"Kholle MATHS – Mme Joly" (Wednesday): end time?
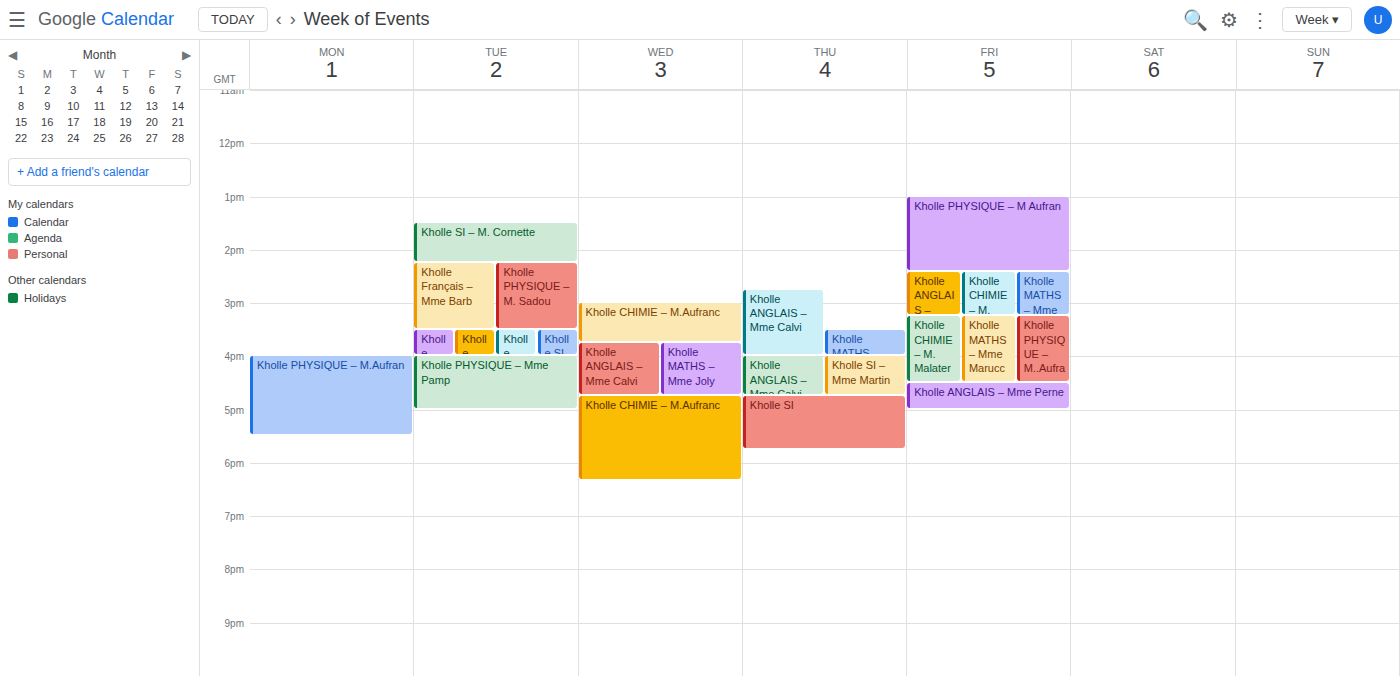
4:45 PM